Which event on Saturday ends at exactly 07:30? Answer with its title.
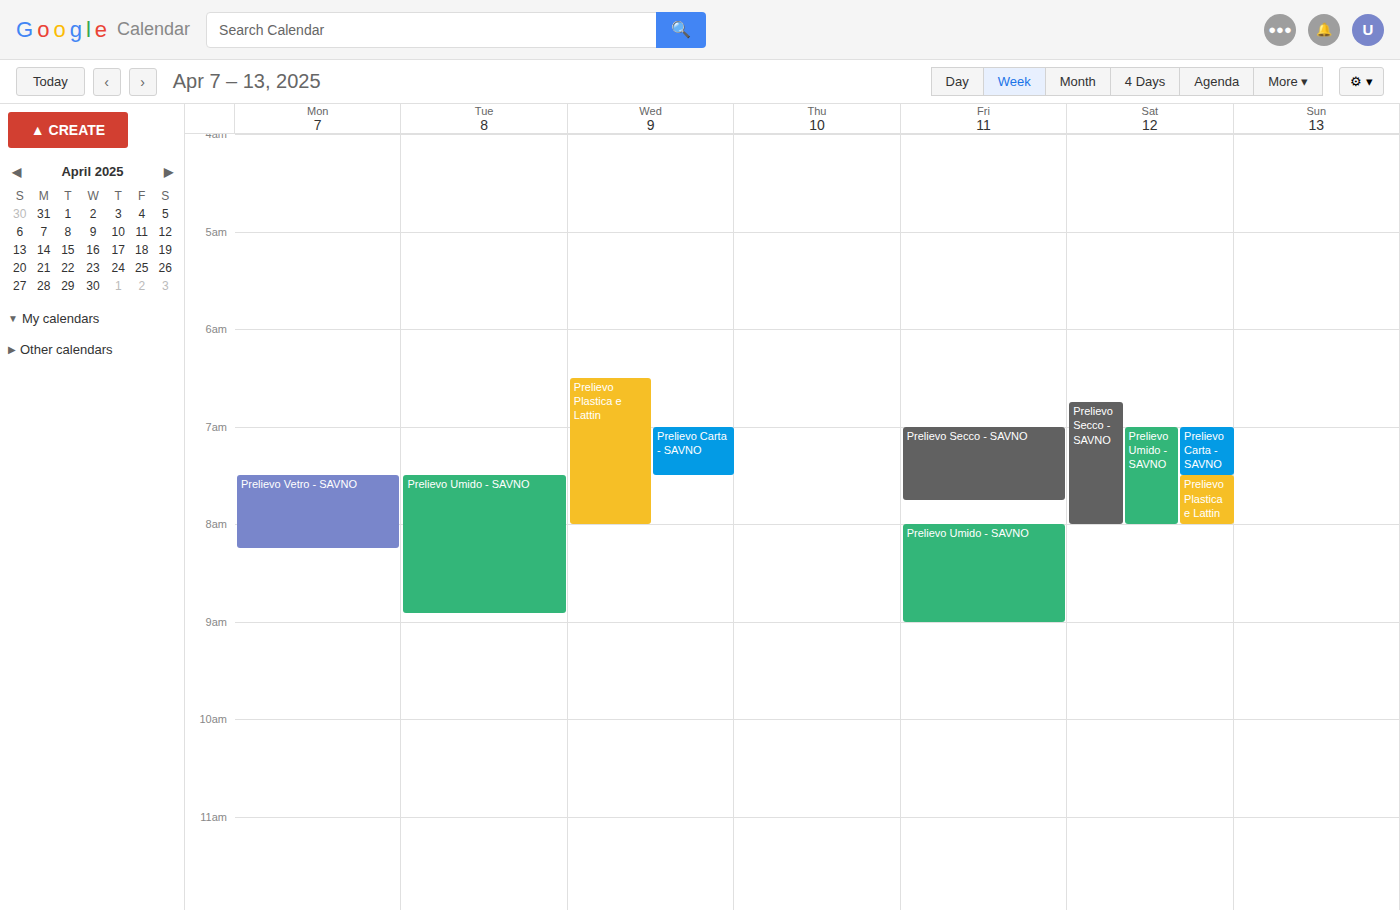
"Prelievo Carta - SAVNO"